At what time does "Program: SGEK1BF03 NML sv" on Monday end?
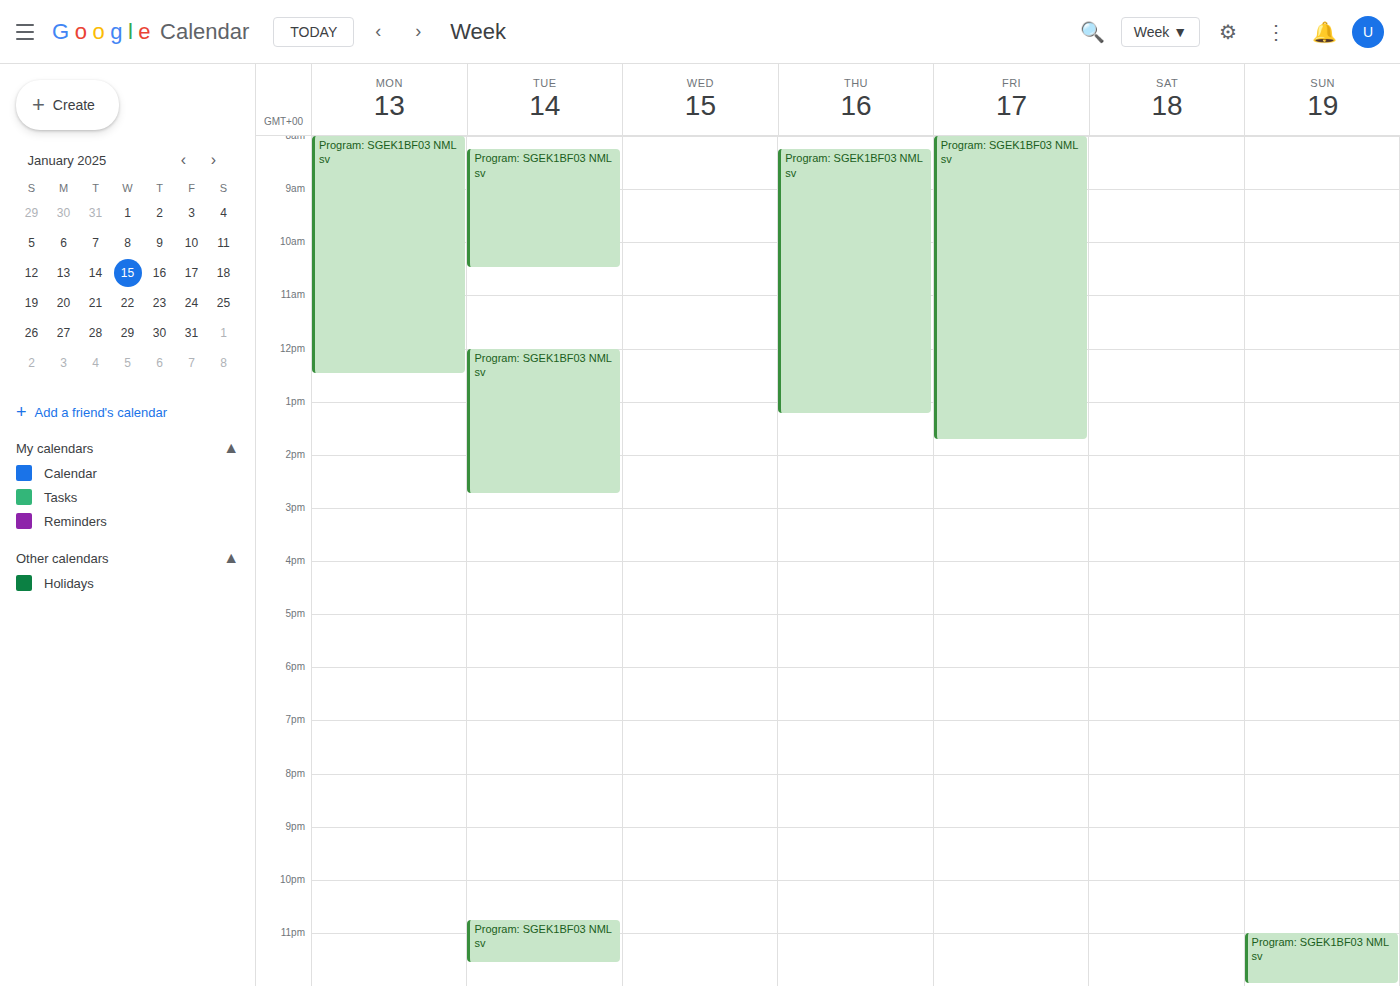
12:30